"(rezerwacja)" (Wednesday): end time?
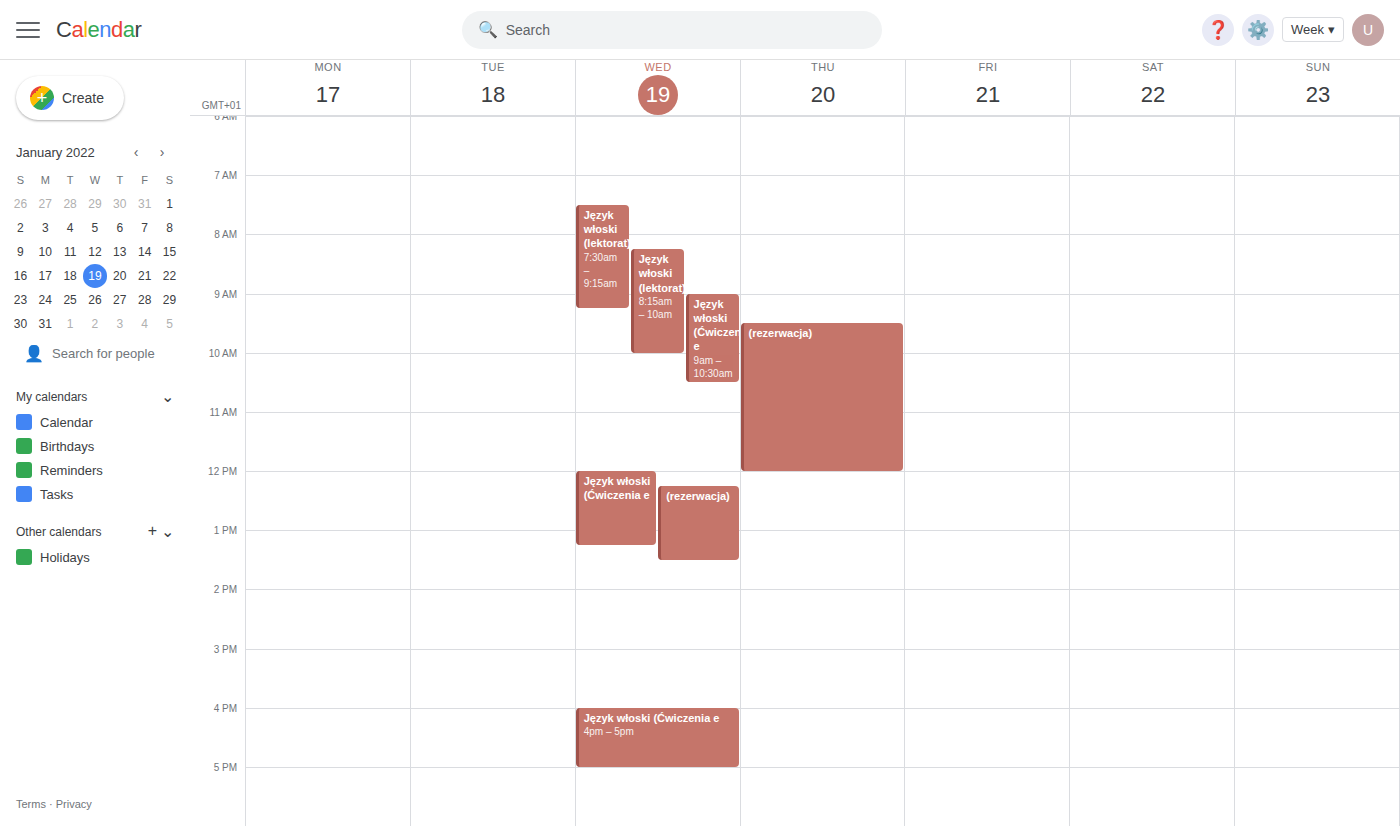
1:30 PM